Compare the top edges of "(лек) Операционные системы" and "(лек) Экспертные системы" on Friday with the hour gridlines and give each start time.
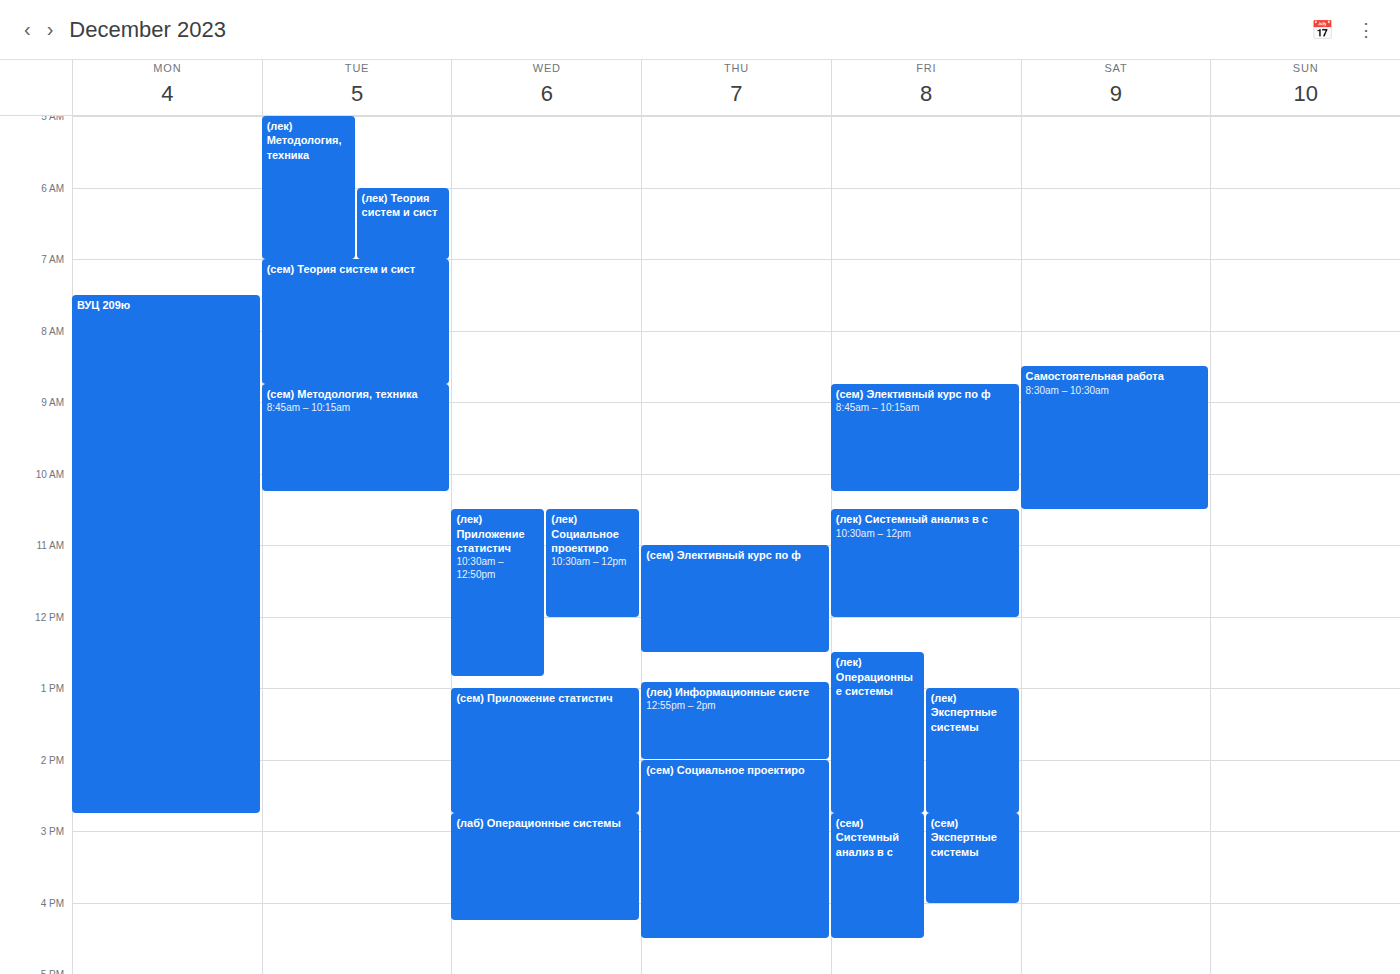
"(лек) Операционные системы": 12:30, halfway between the 12:00 and 13:00 lines. "(лек) Экспертные системы": 13:00, exactly on the 13:00 line.